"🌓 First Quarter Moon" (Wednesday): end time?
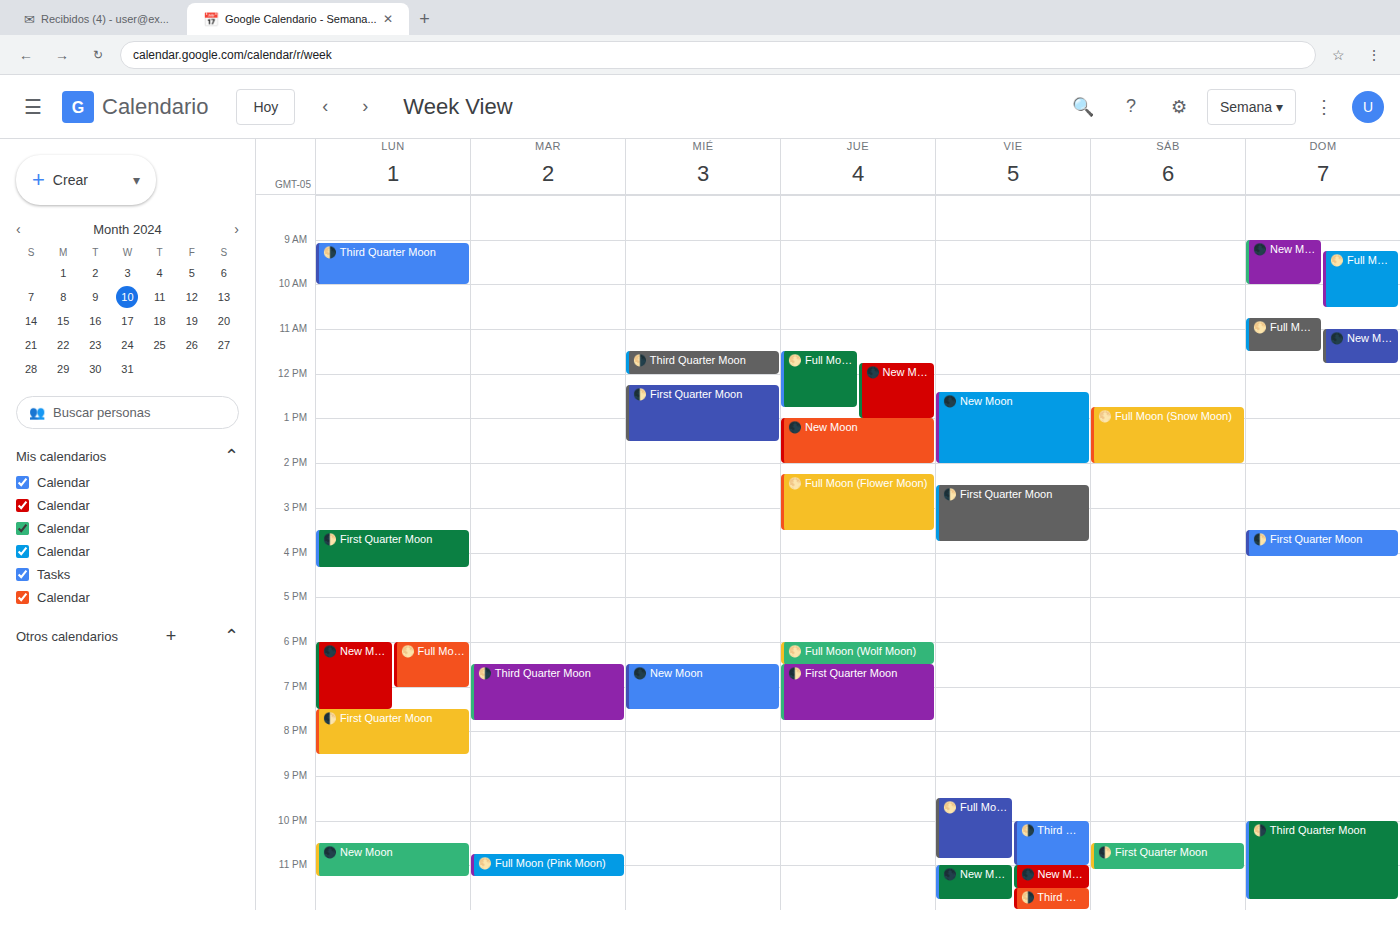
1:30 PM